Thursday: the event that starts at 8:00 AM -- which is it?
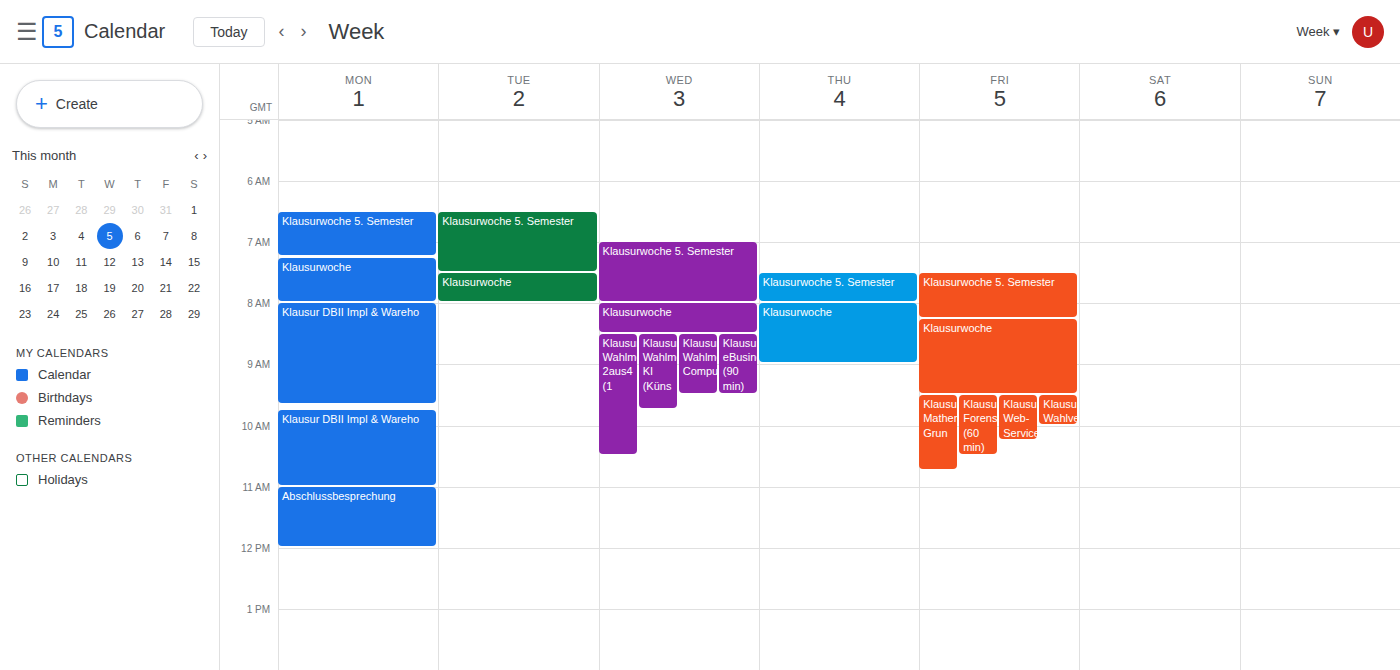
"Klausurwoche"